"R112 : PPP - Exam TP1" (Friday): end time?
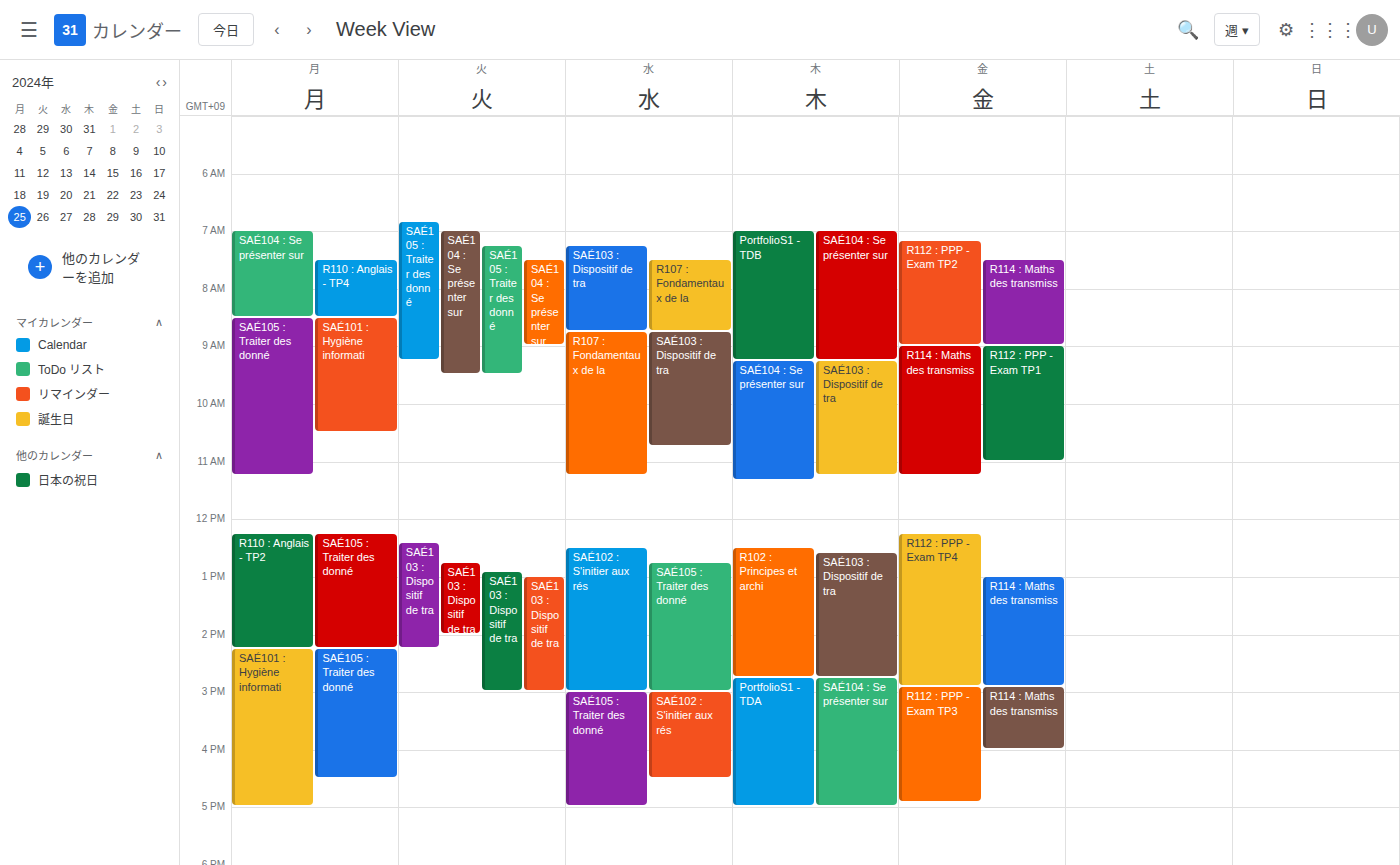
11:00 AM